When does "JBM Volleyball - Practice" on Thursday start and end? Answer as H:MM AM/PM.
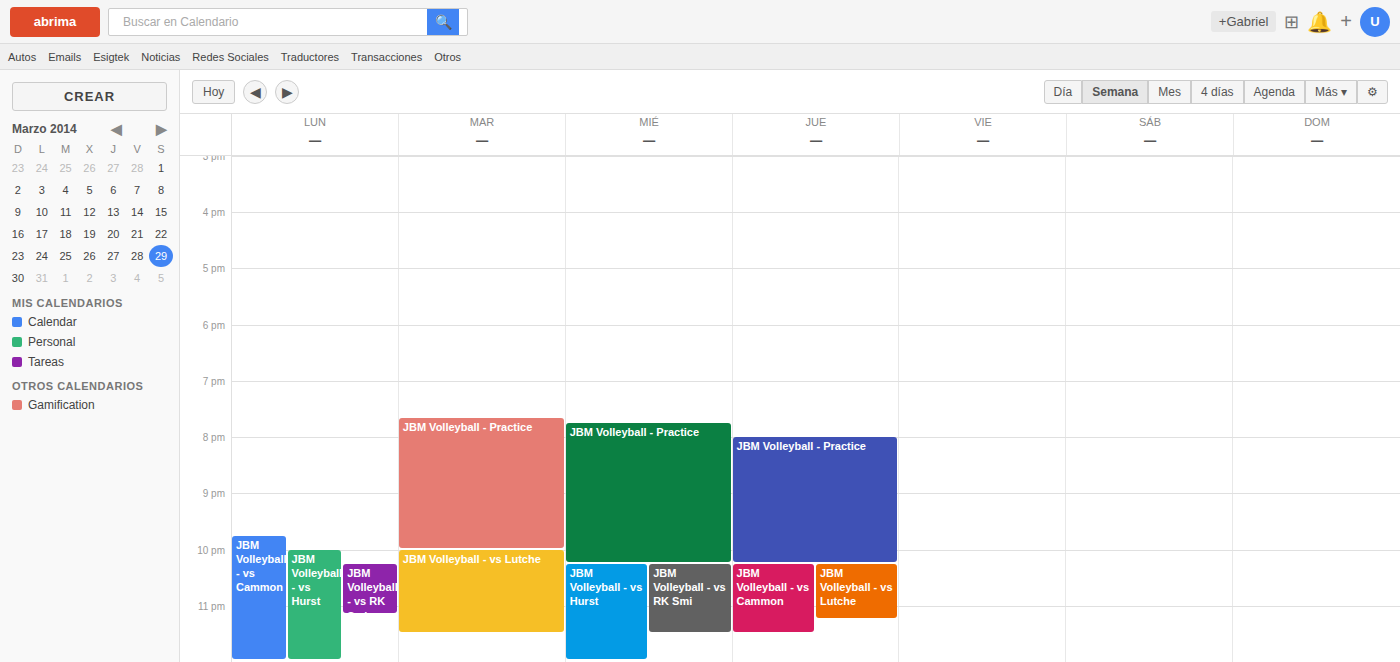
8:00 PM to 10:15 PM